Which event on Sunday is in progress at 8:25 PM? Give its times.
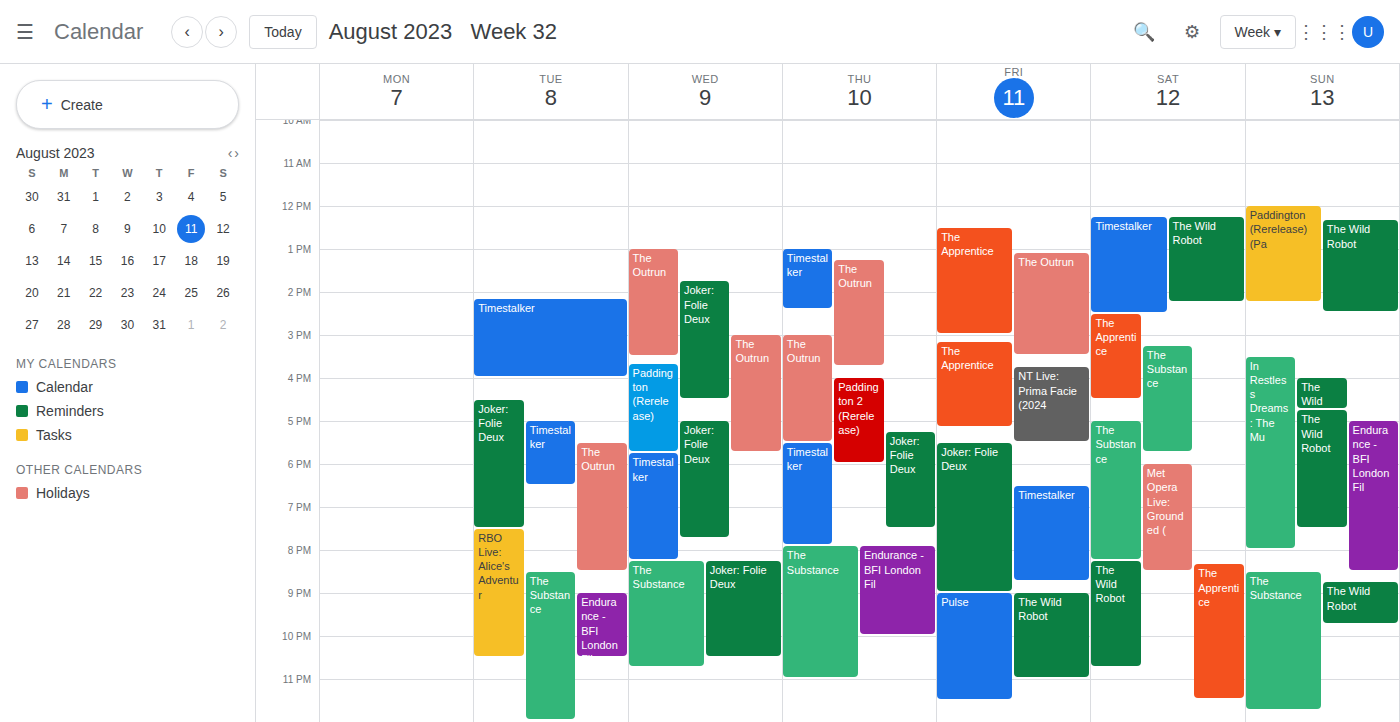
"Endurance - BFI London Fil", 5:00 PM to 8:30 PM